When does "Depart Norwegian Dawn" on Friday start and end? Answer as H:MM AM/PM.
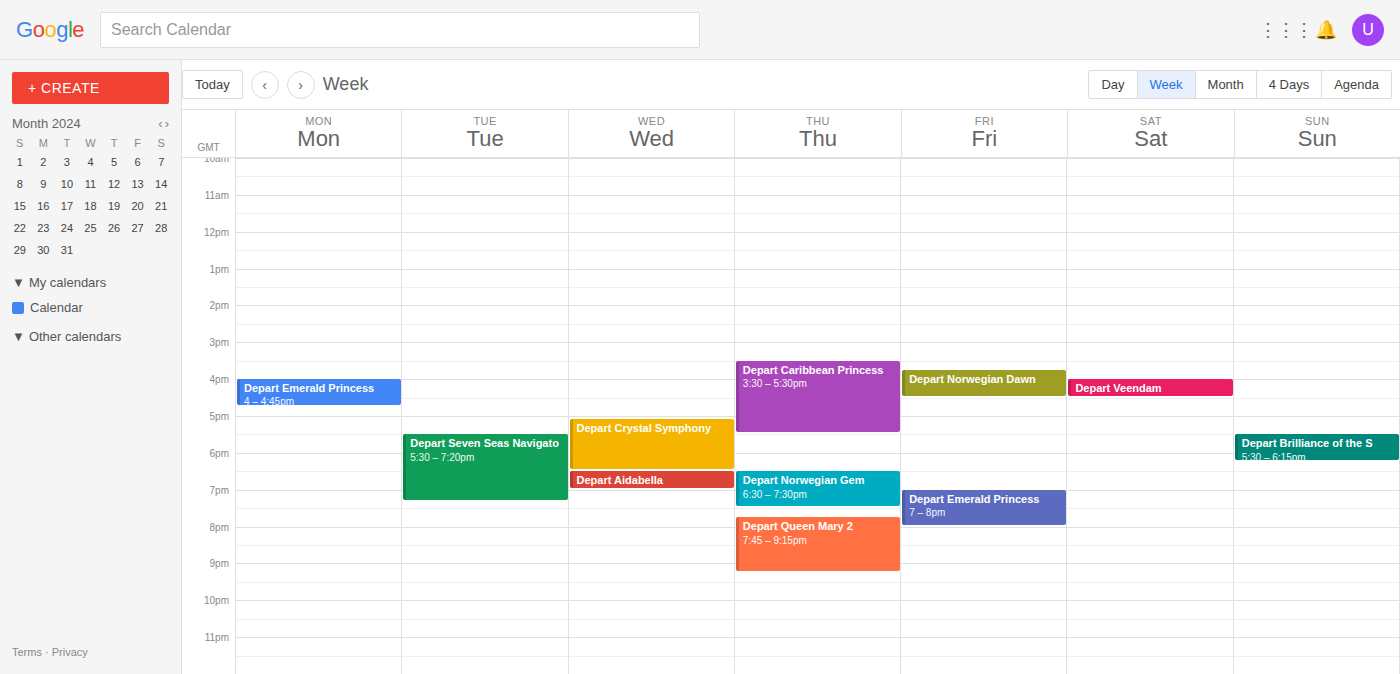
3:45 PM to 4:30 PM